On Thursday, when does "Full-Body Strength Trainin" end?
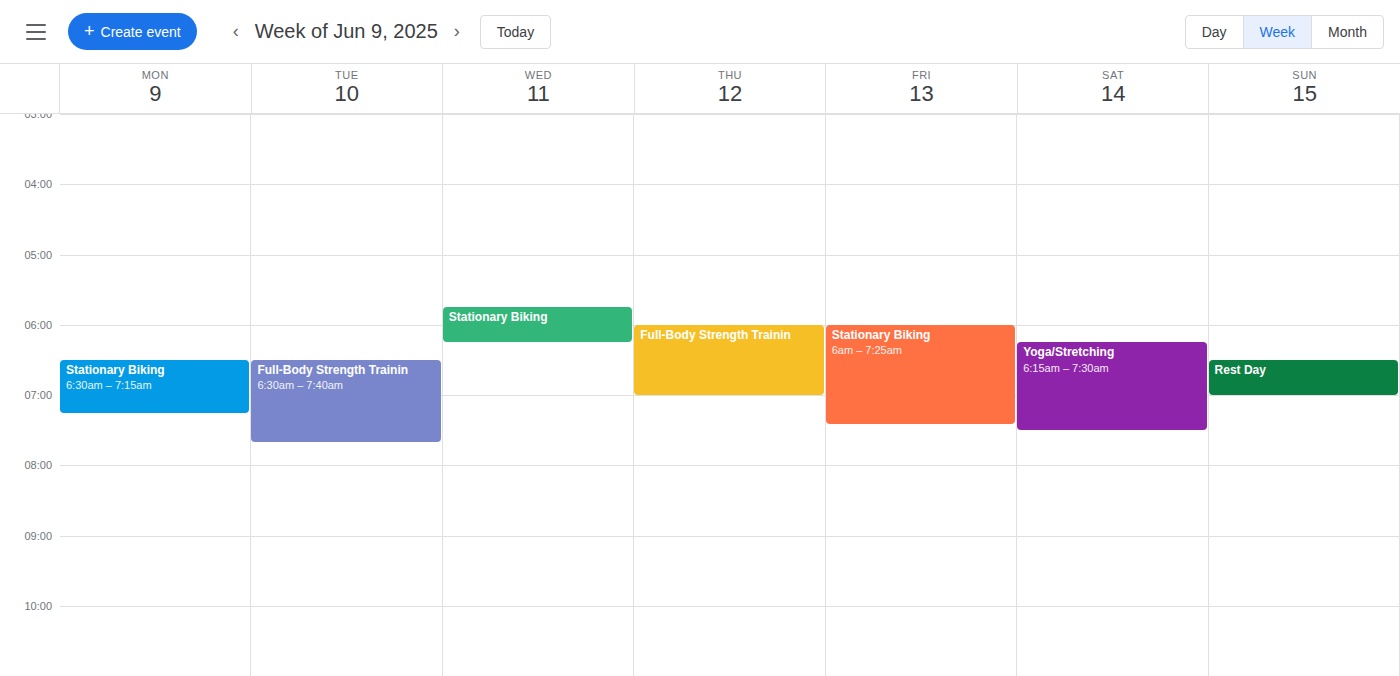
7:00 AM